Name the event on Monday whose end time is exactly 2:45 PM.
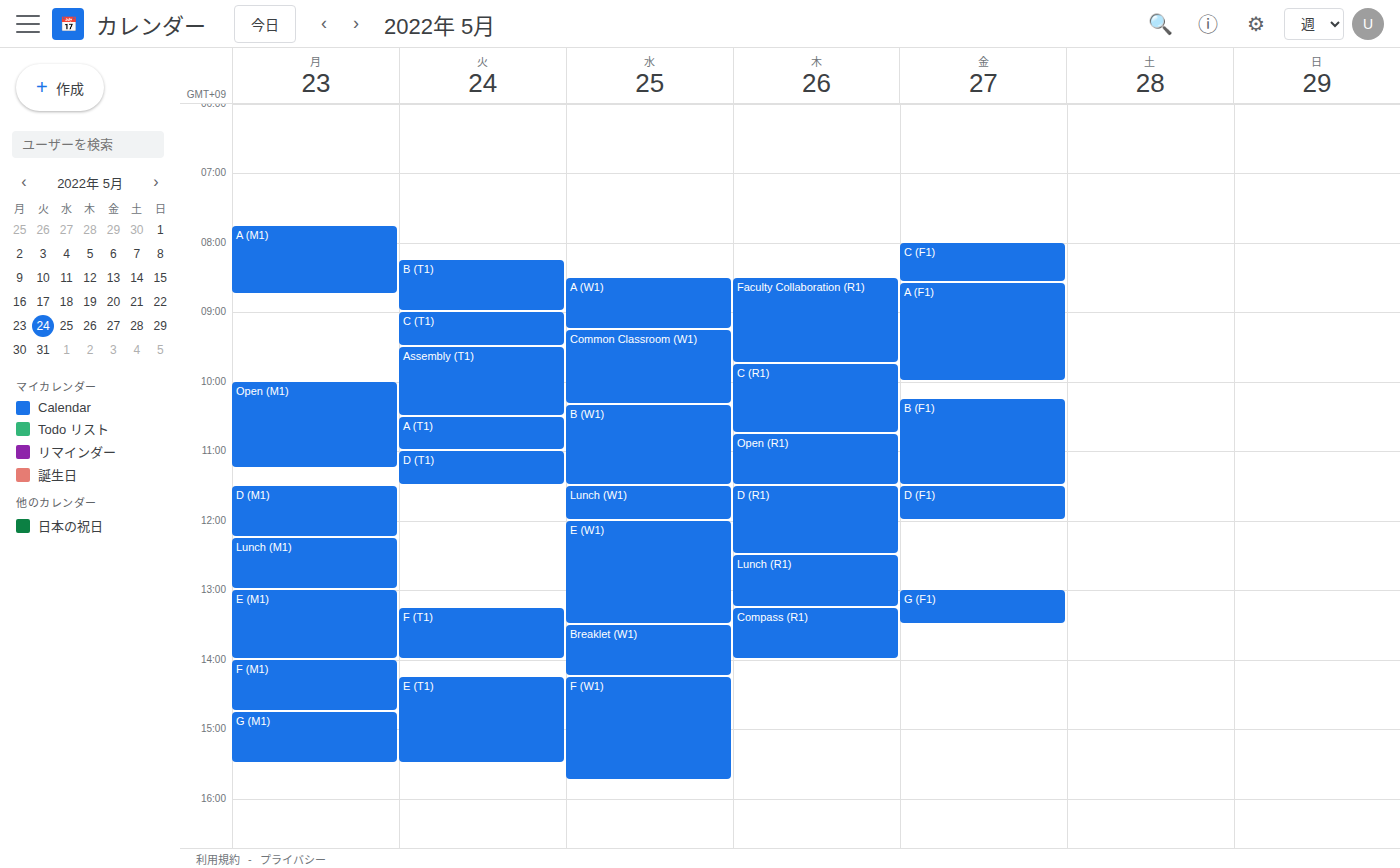
"F (M1)"